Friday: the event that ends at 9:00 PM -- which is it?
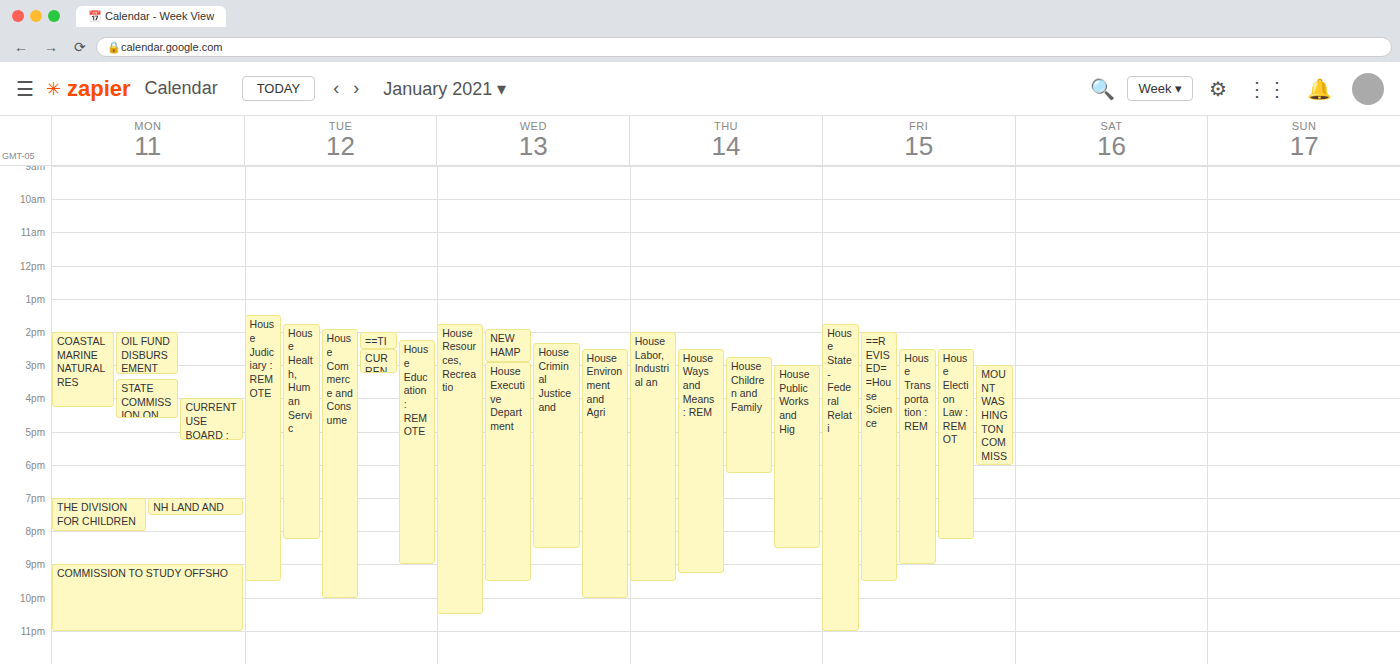
"House Transportation : REM"